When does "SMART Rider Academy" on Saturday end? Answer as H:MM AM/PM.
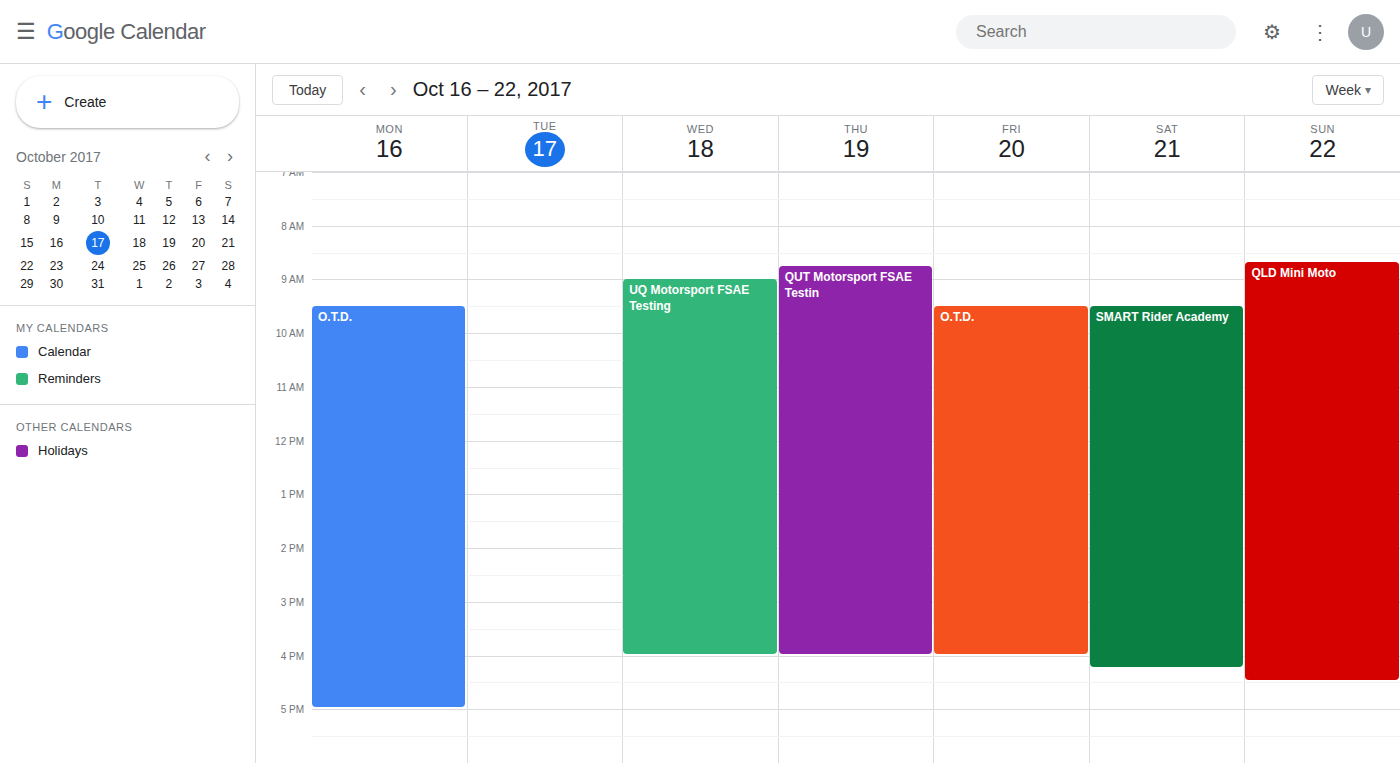
4:15 PM